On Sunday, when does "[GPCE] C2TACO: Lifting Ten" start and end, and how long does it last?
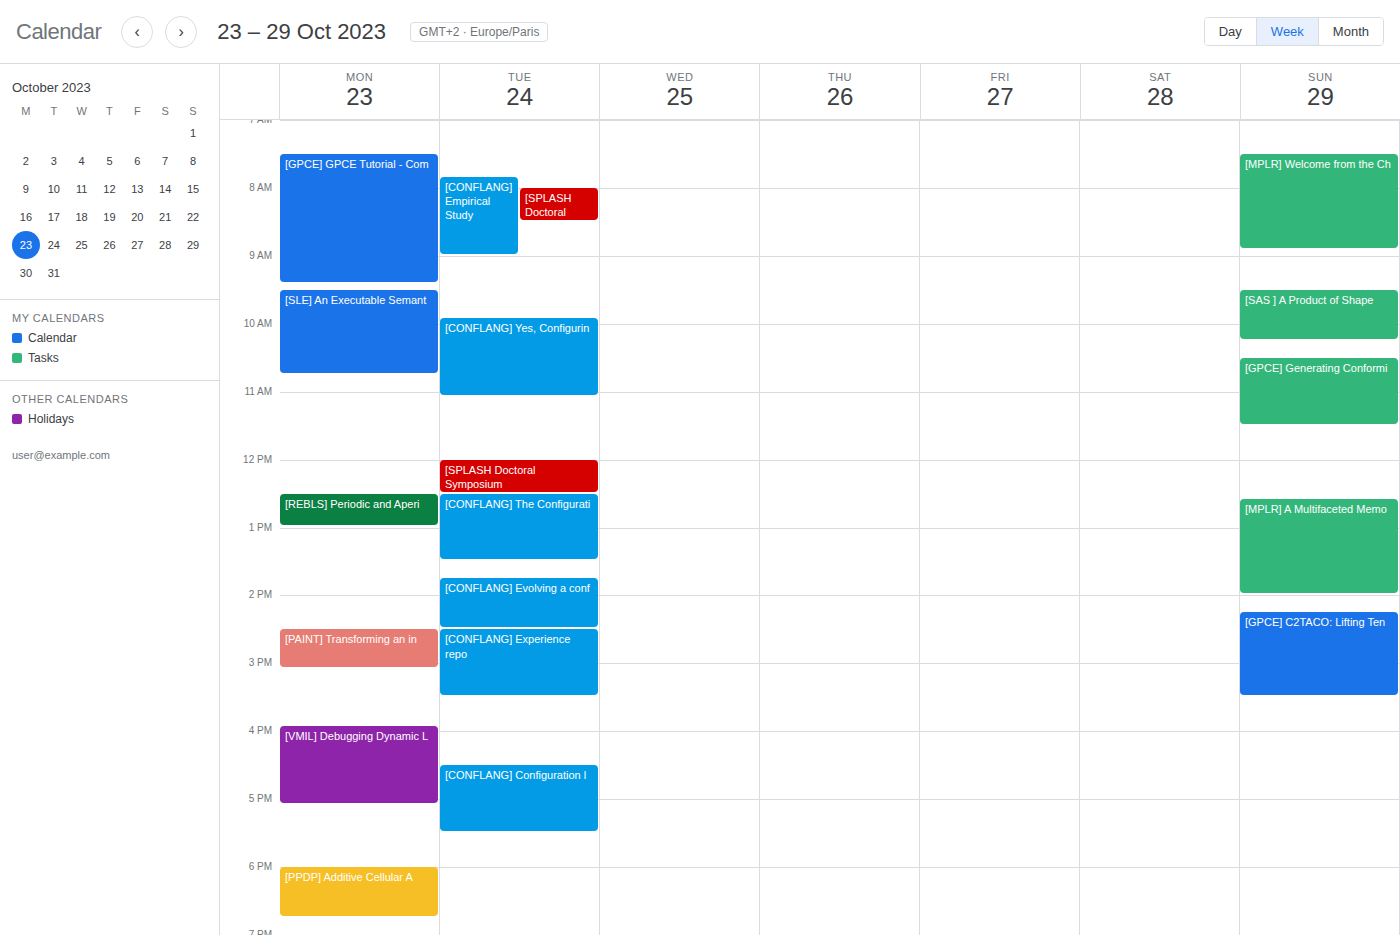
2:15 PM to 3:30 PM, 1 hour 15 minutes